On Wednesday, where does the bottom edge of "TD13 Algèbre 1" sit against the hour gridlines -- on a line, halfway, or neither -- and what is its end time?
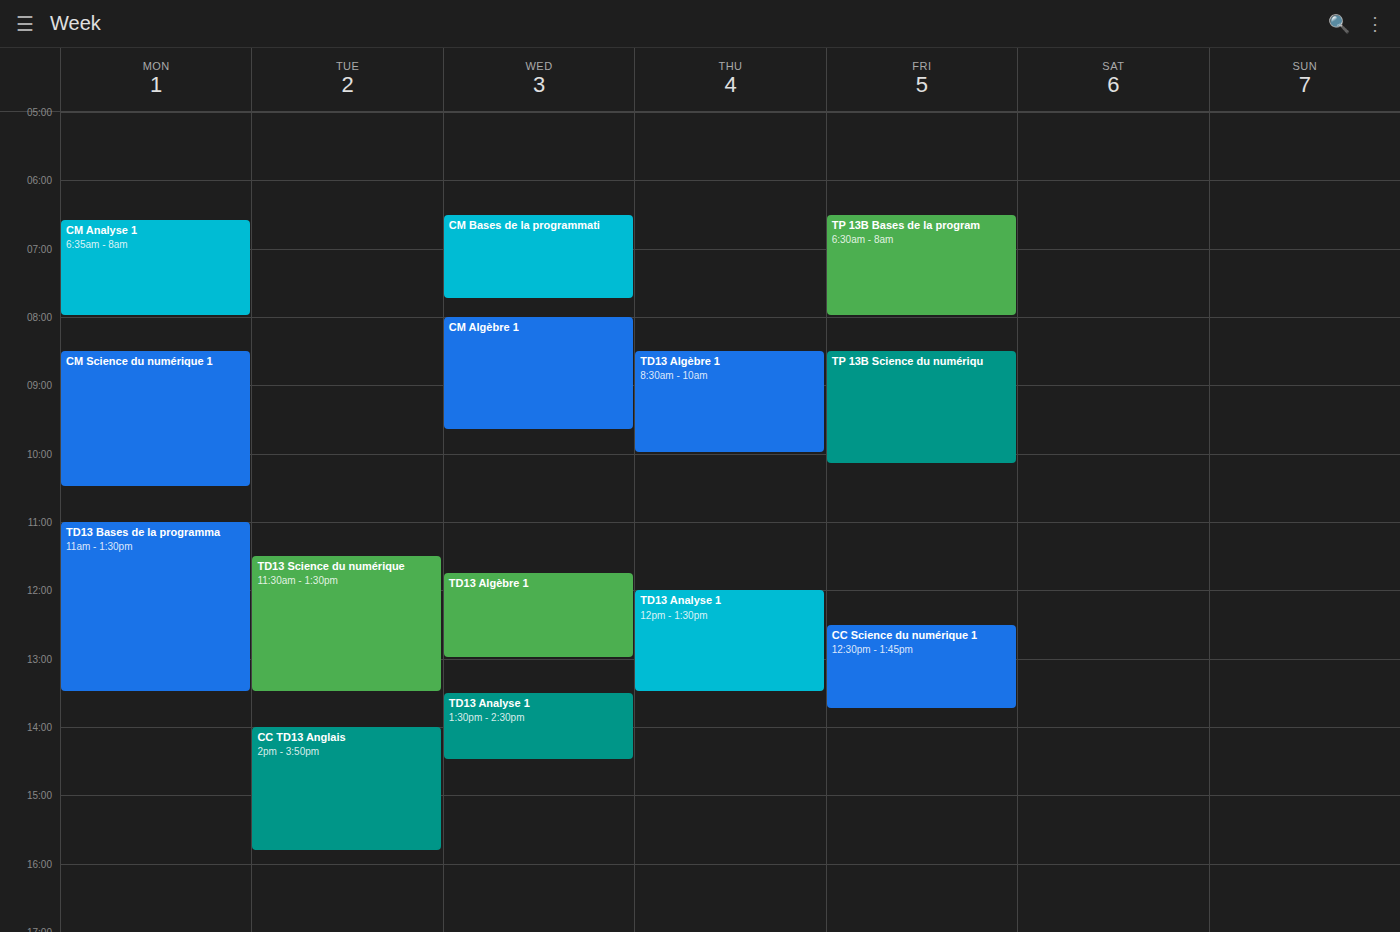
1:00 PM -- exactly on the 1 PM line.